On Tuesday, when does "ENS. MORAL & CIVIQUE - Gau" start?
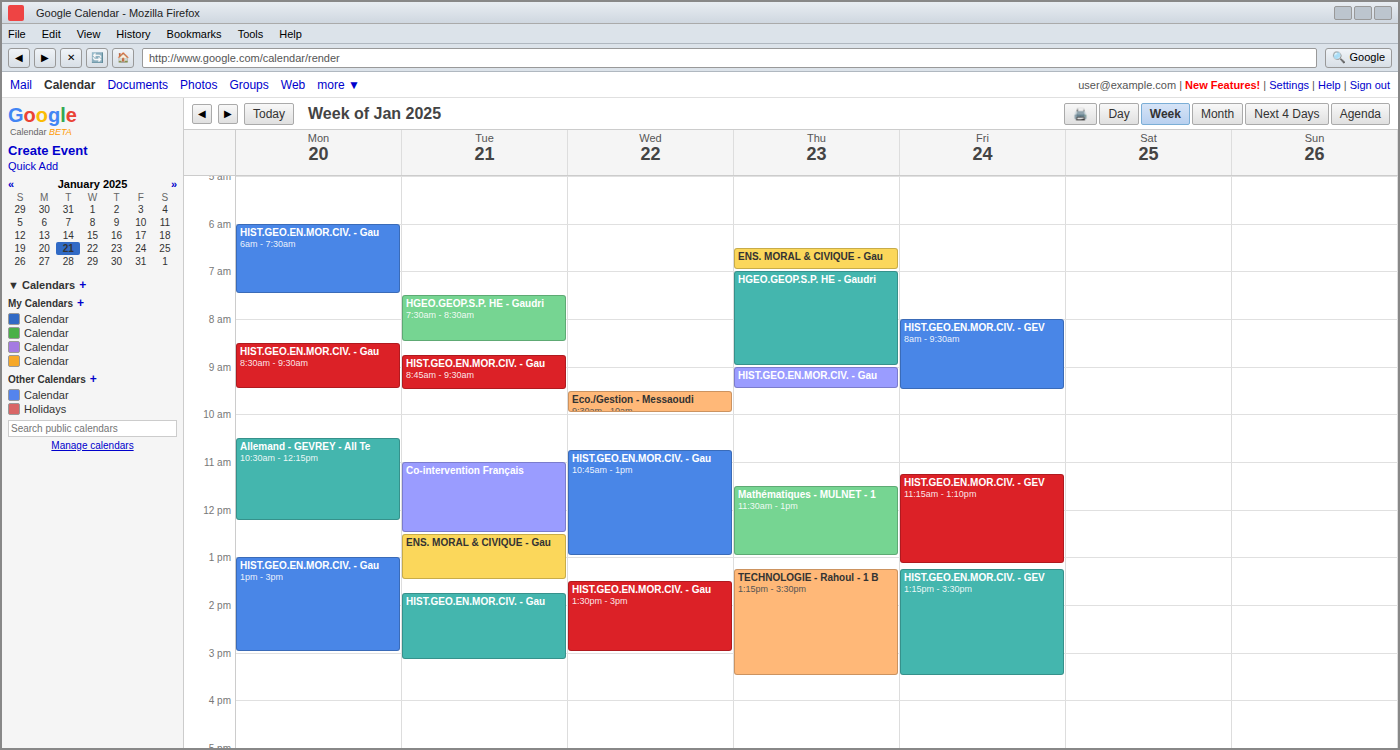
12:30